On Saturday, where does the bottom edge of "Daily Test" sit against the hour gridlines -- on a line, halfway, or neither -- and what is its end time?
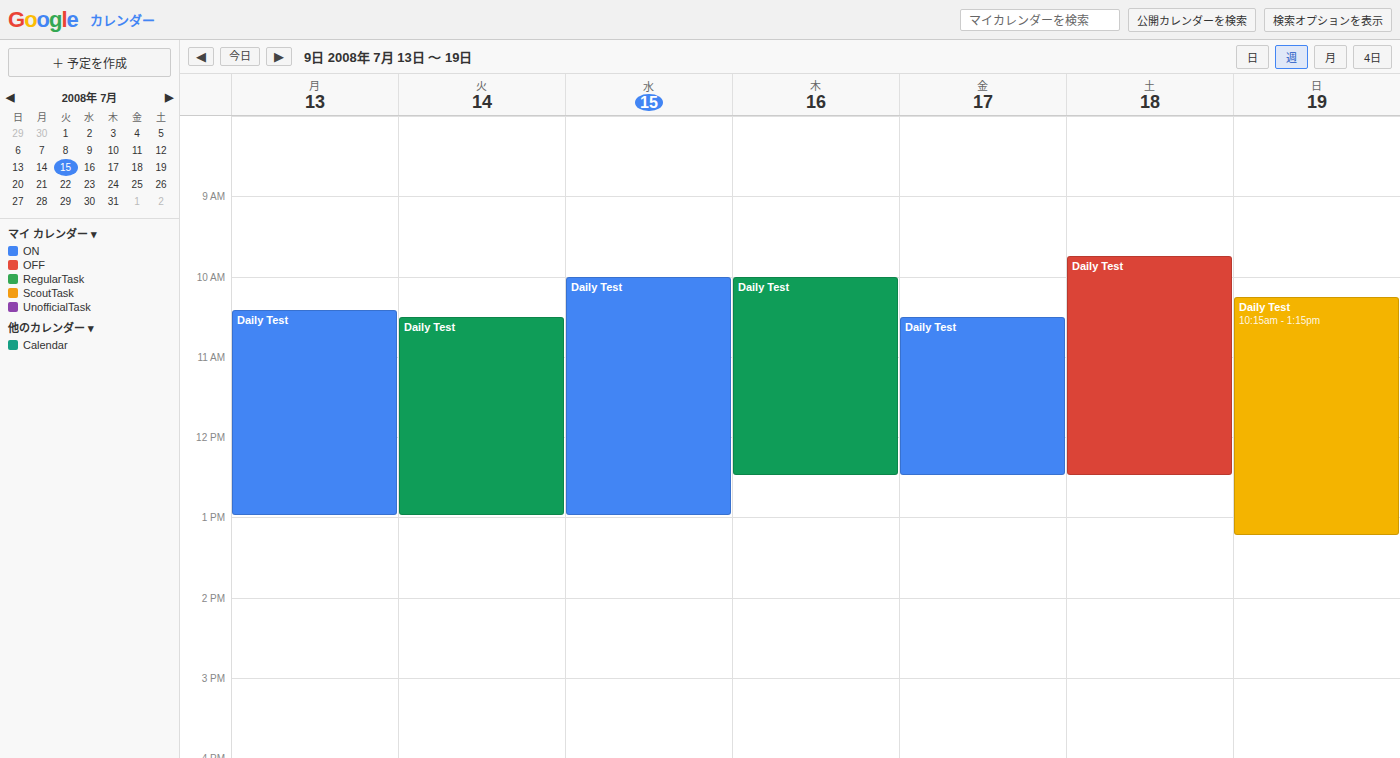
12:30 PM -- halfway between the 12 PM and 1 PM lines.